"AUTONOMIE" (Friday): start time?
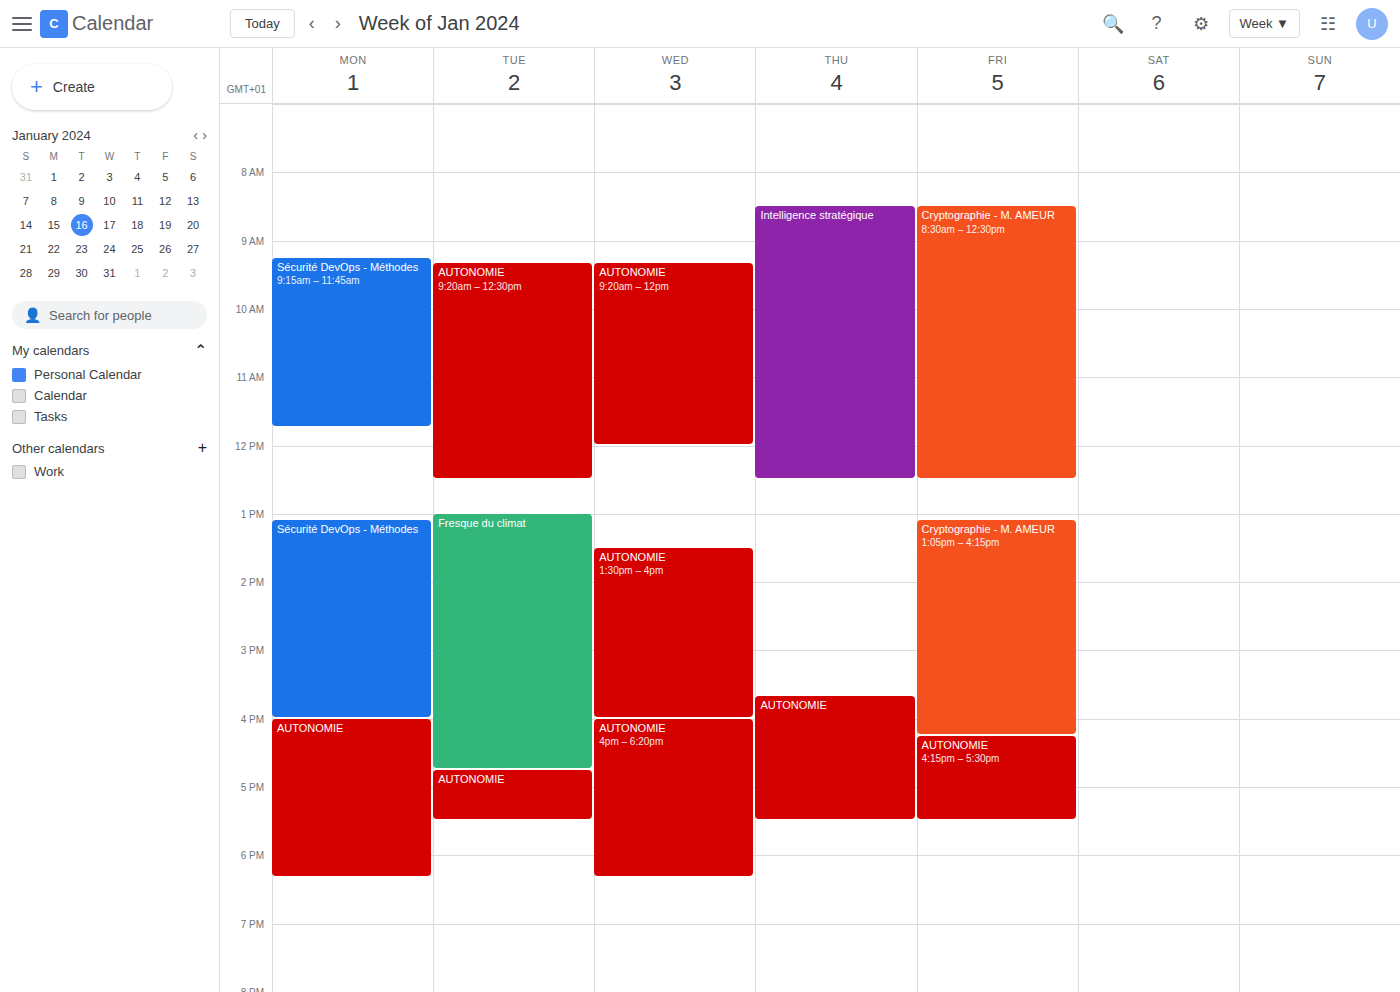
4:15 PM